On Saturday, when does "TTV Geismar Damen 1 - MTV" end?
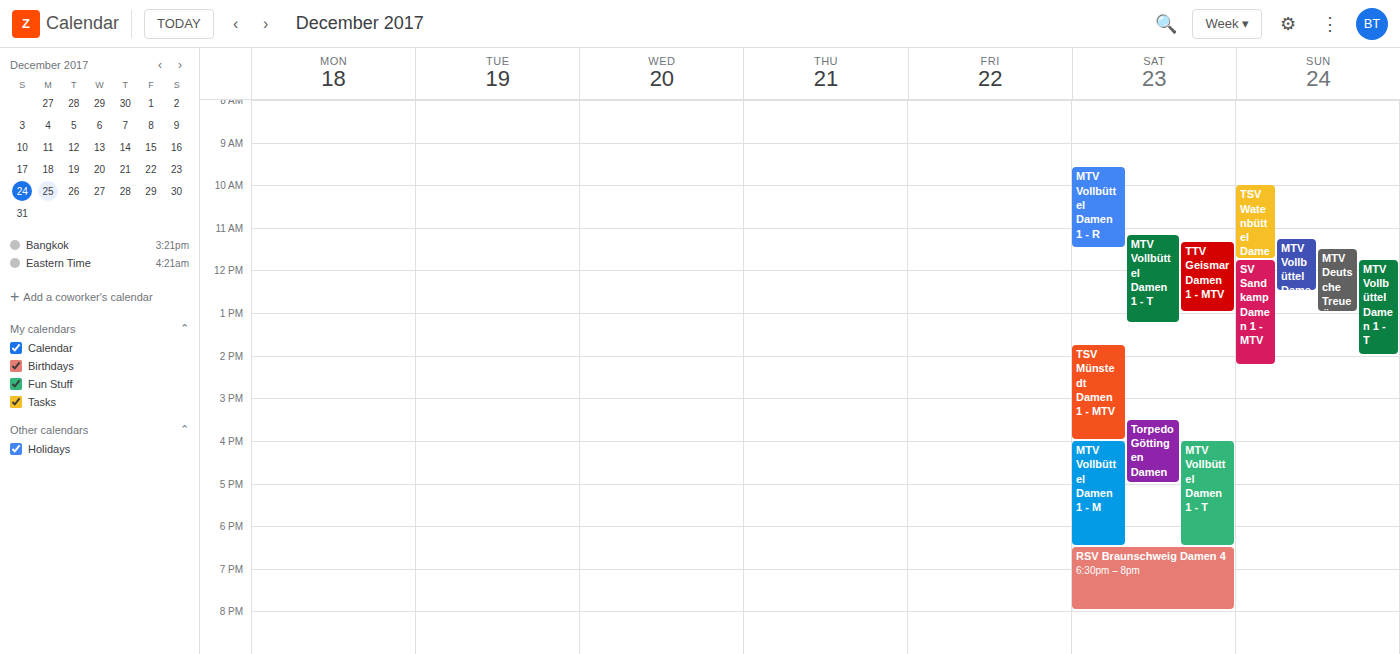
13:00